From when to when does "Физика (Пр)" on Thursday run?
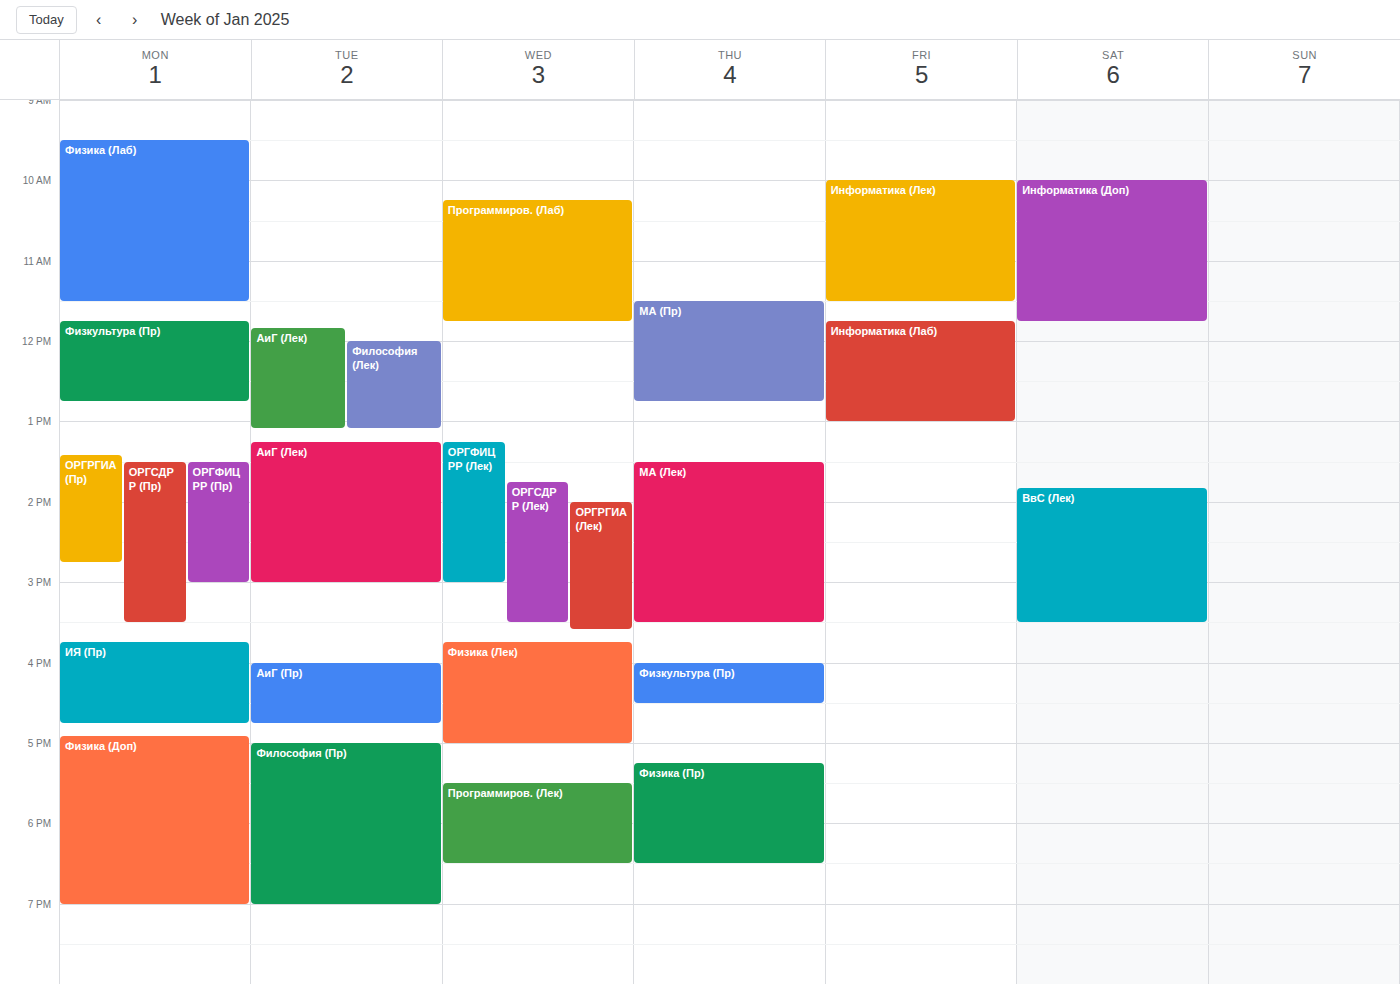
5:15 PM to 6:30 PM